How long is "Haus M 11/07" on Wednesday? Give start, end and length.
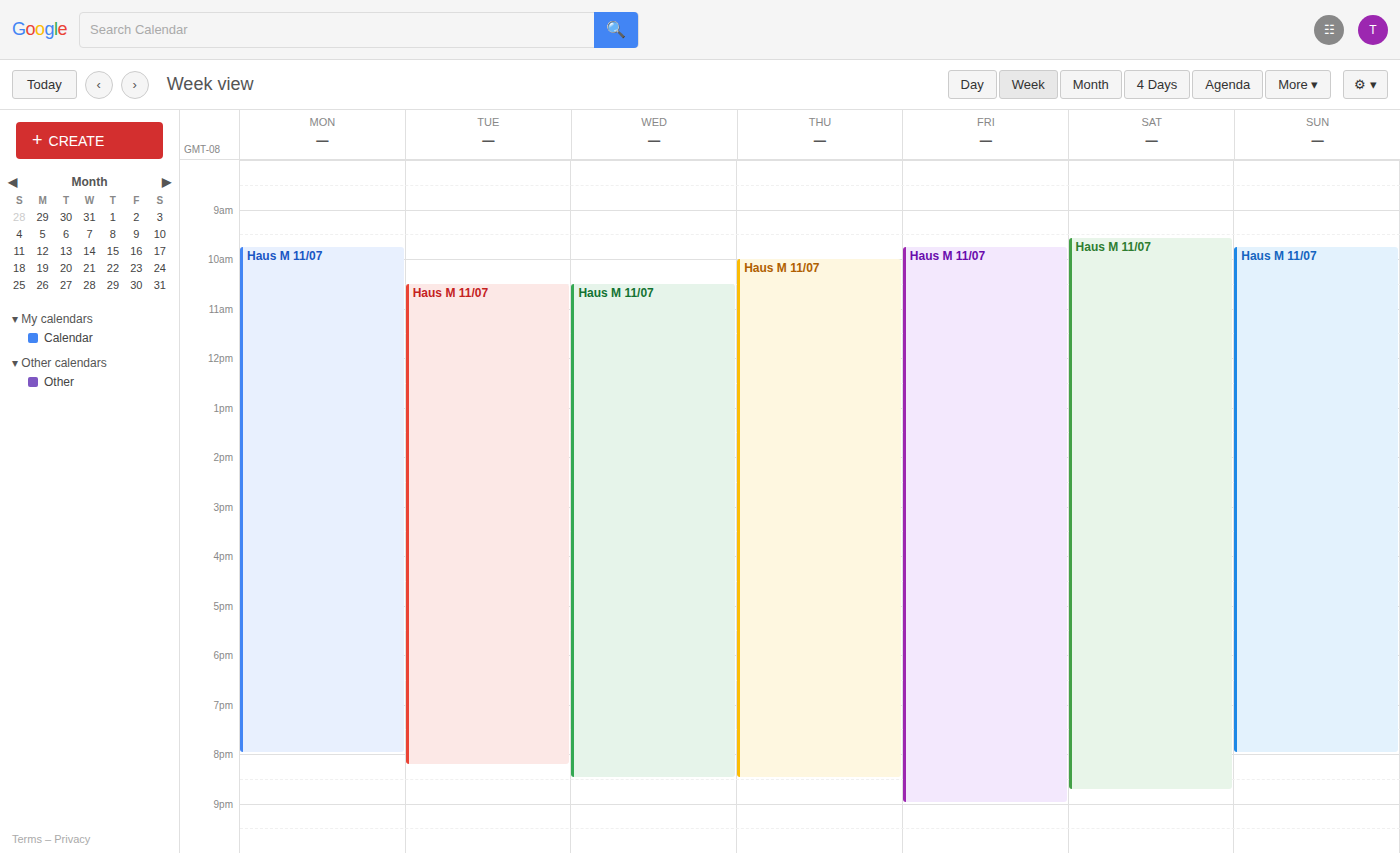
10:30 AM to 8:30 PM, 10 hours